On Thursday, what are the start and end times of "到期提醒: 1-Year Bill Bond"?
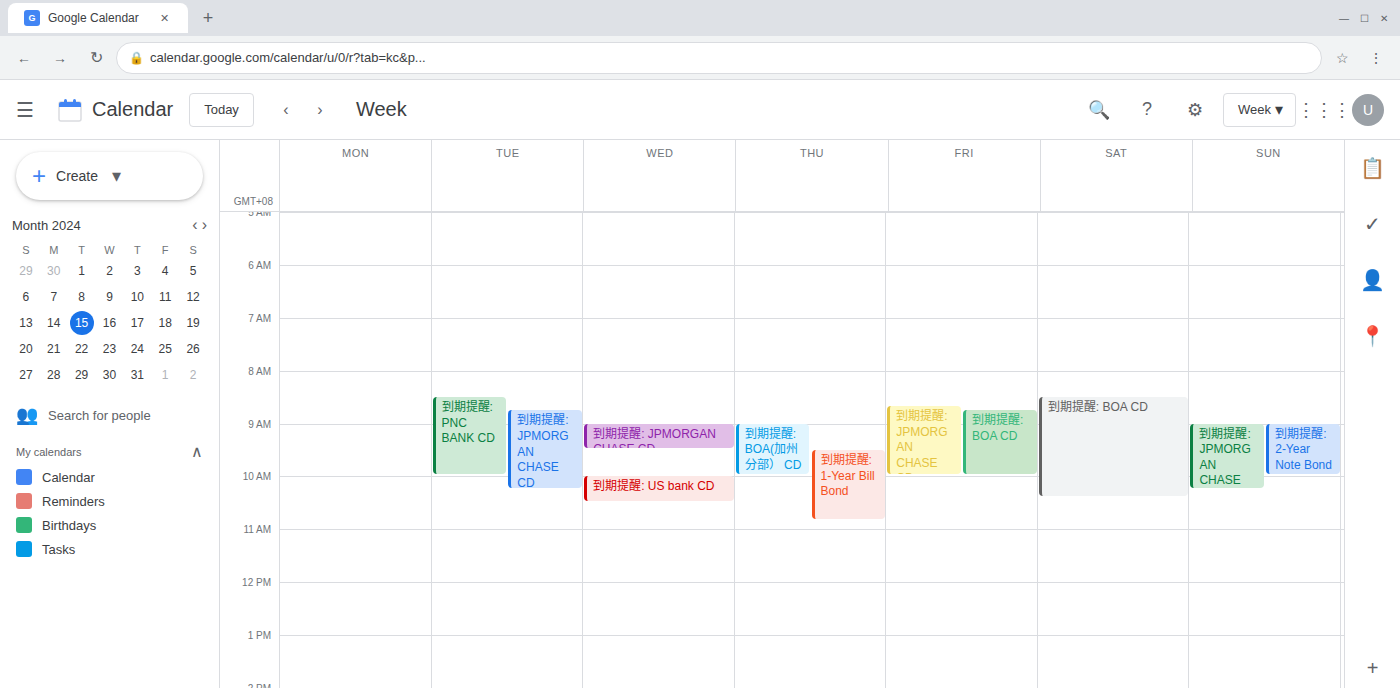
9:30 AM to 10:50 AM